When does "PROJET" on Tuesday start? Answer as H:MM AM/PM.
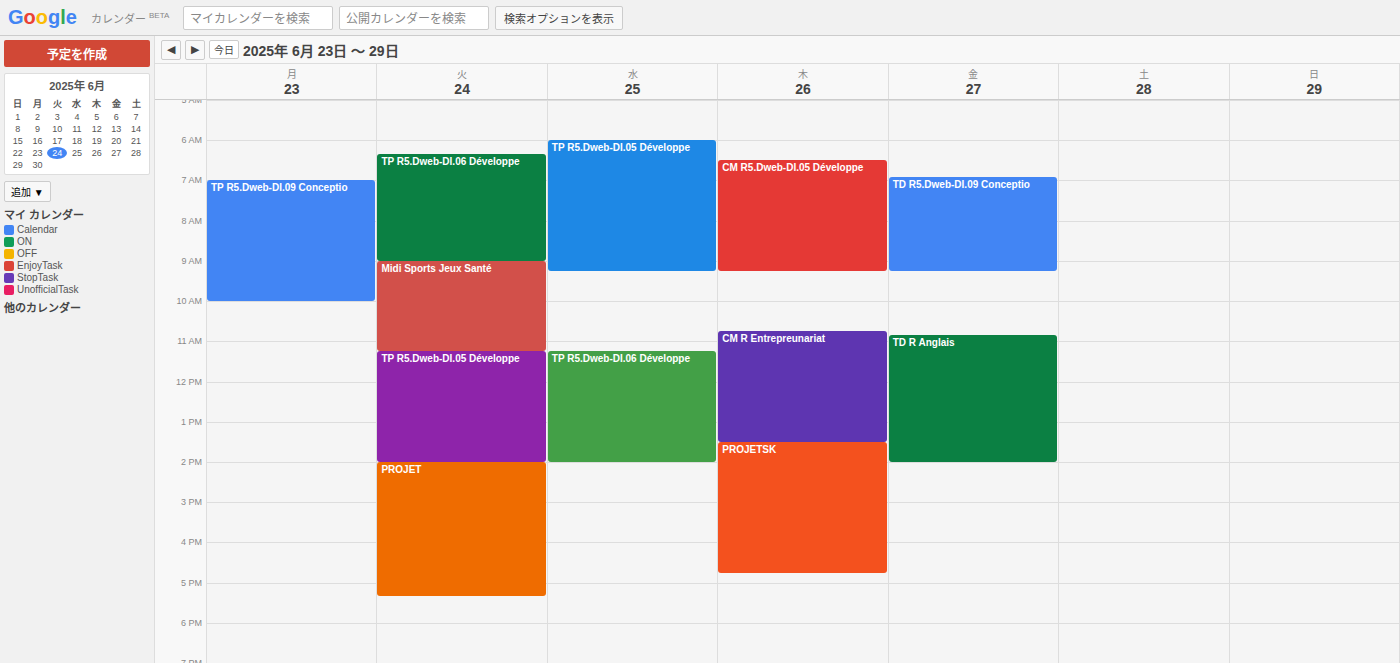
2:00 PM